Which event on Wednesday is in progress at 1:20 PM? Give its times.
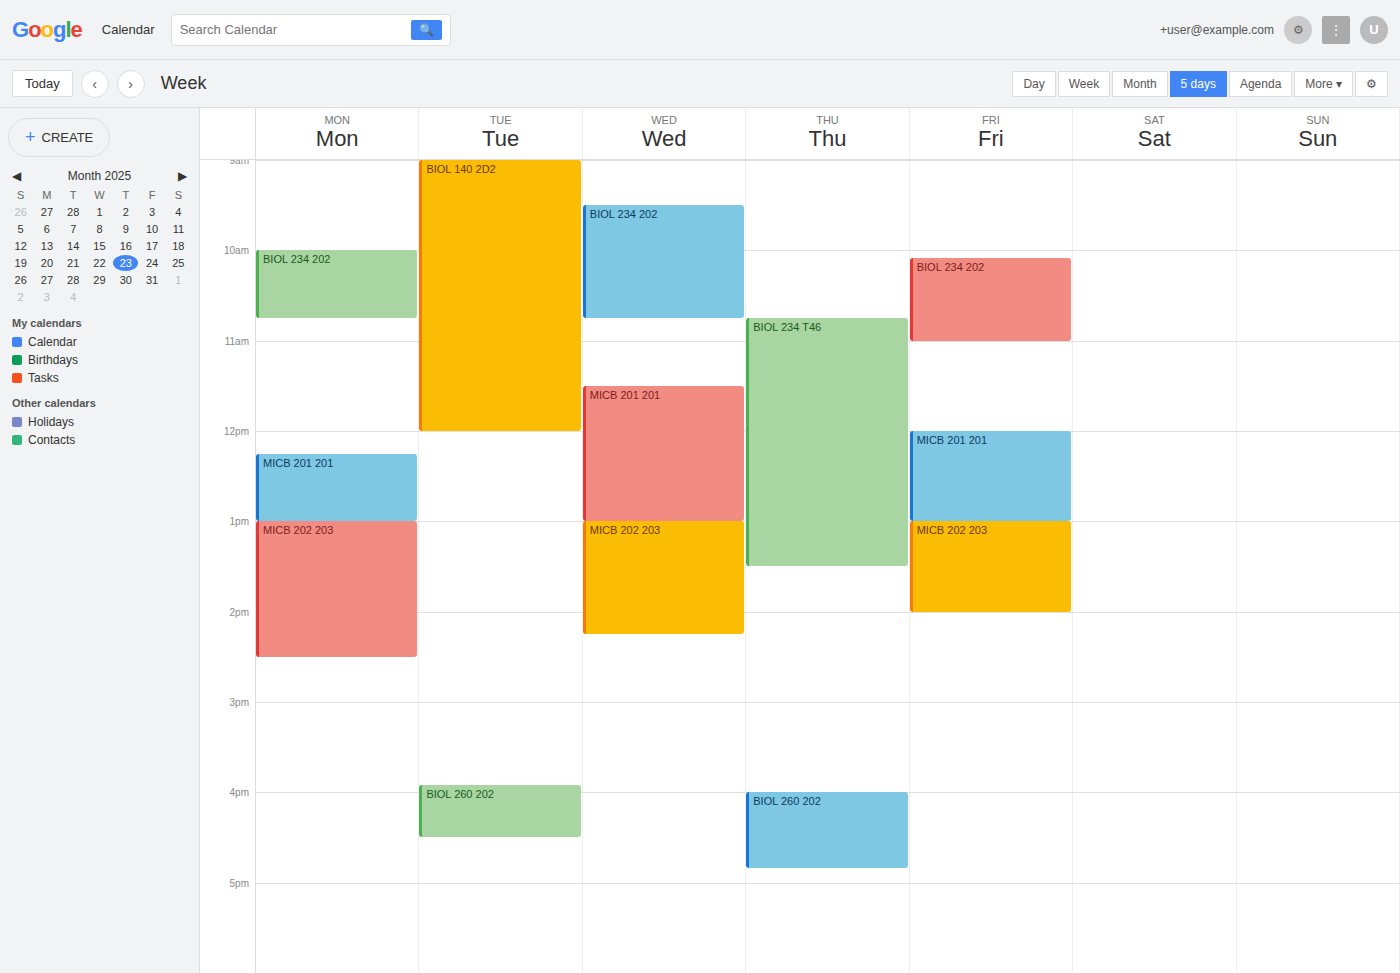
"MICB 202 203", 1:00 PM to 2:15 PM